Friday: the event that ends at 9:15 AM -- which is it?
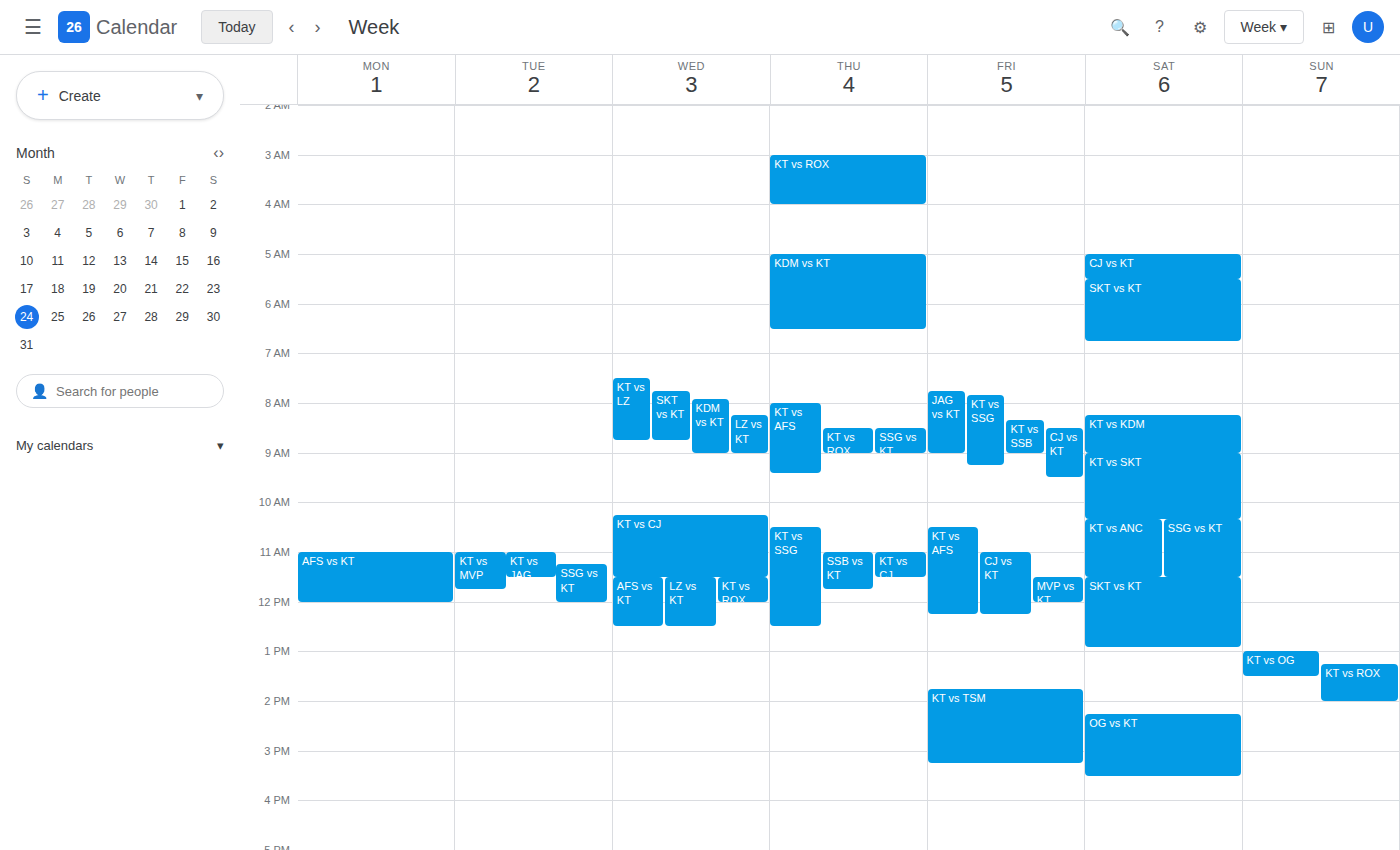
"KT vs SSG"